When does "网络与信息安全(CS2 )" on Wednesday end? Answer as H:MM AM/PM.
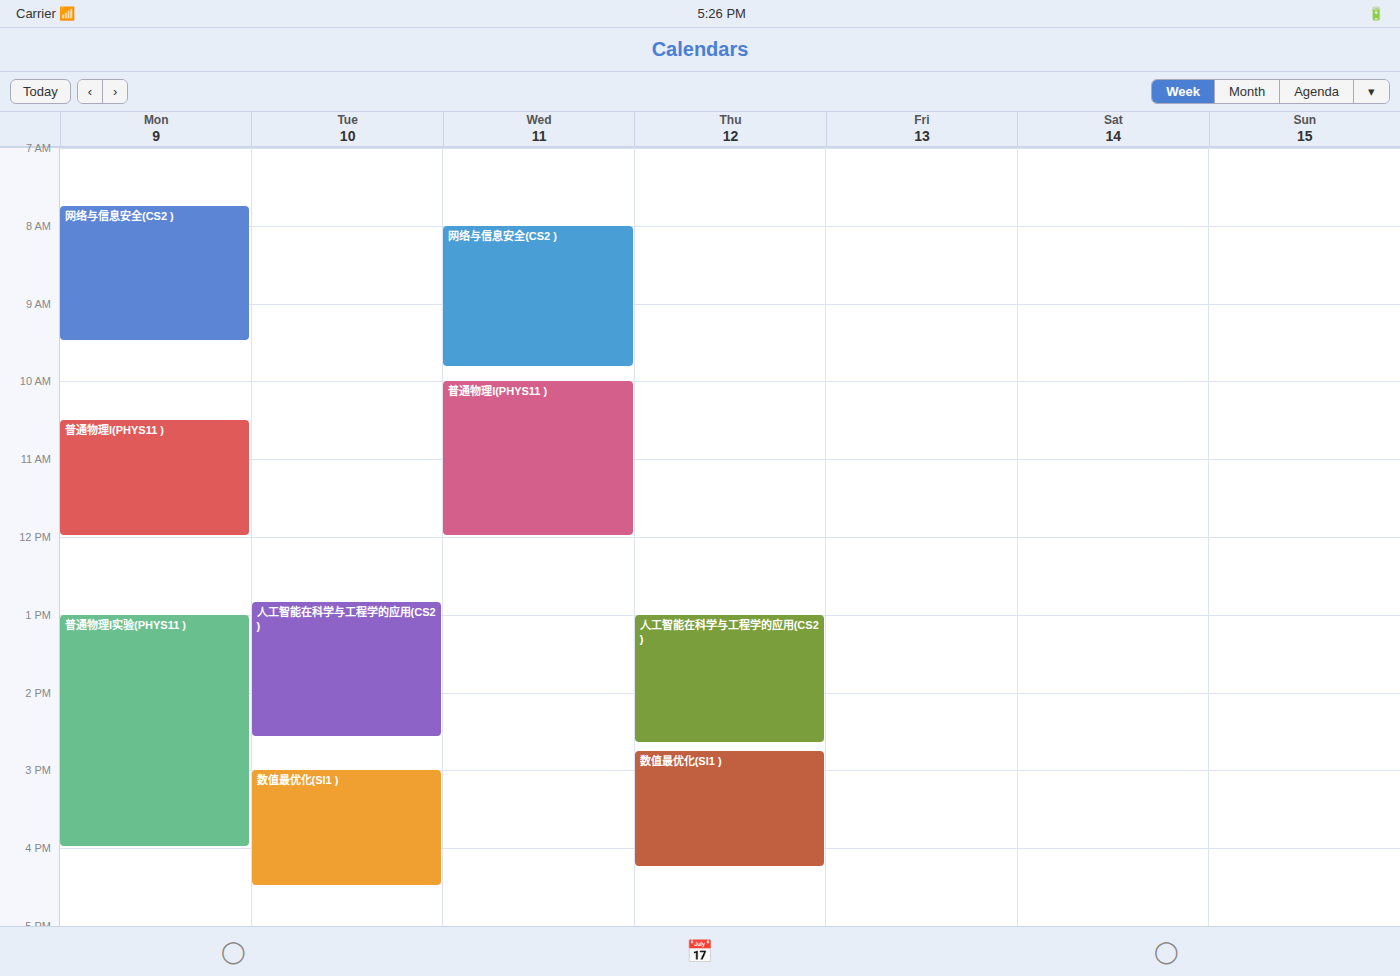
9:50 AM